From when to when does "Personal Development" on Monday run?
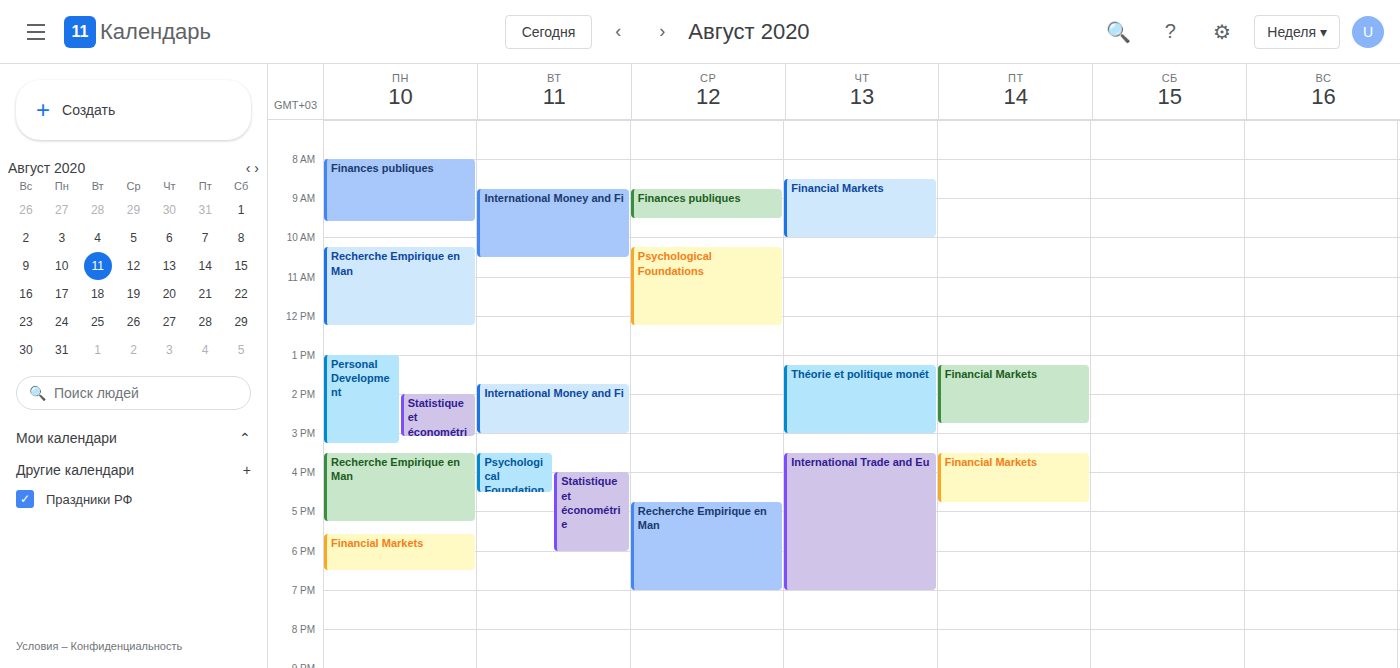
1:00 PM to 3:15 PM